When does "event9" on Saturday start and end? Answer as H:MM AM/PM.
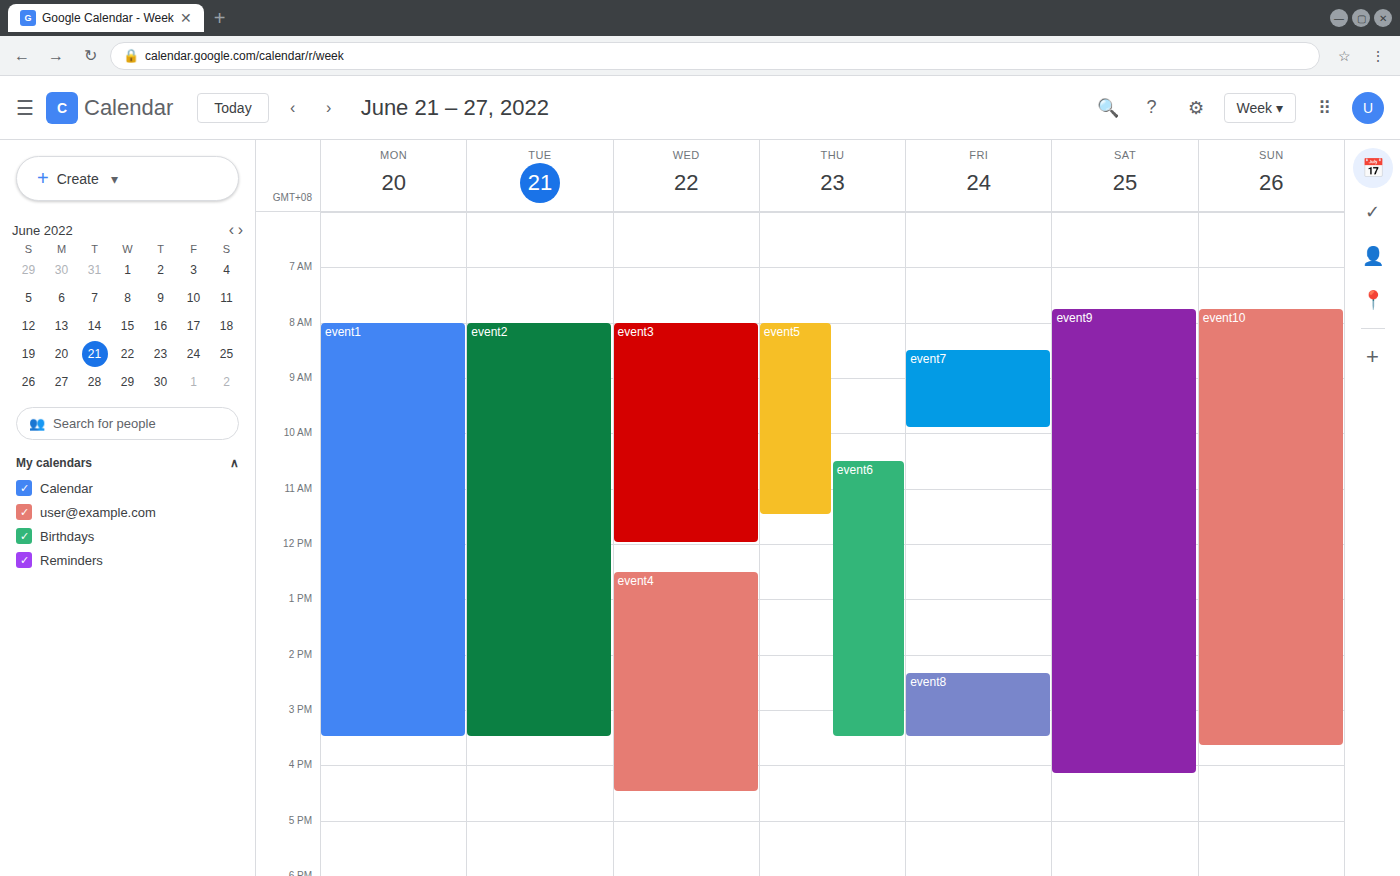
7:45 AM to 4:10 PM